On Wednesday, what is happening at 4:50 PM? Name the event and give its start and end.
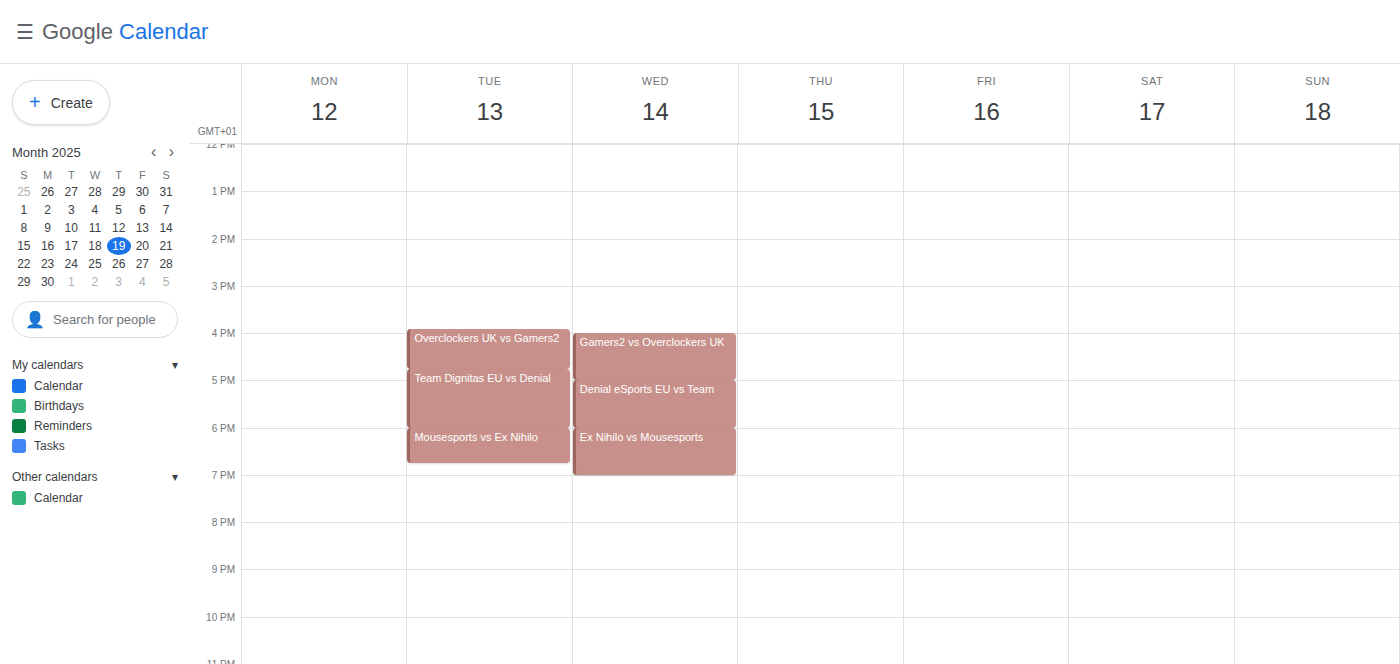
"Gamers2 vs Overclockers UK", 4:00 PM to 5:00 PM